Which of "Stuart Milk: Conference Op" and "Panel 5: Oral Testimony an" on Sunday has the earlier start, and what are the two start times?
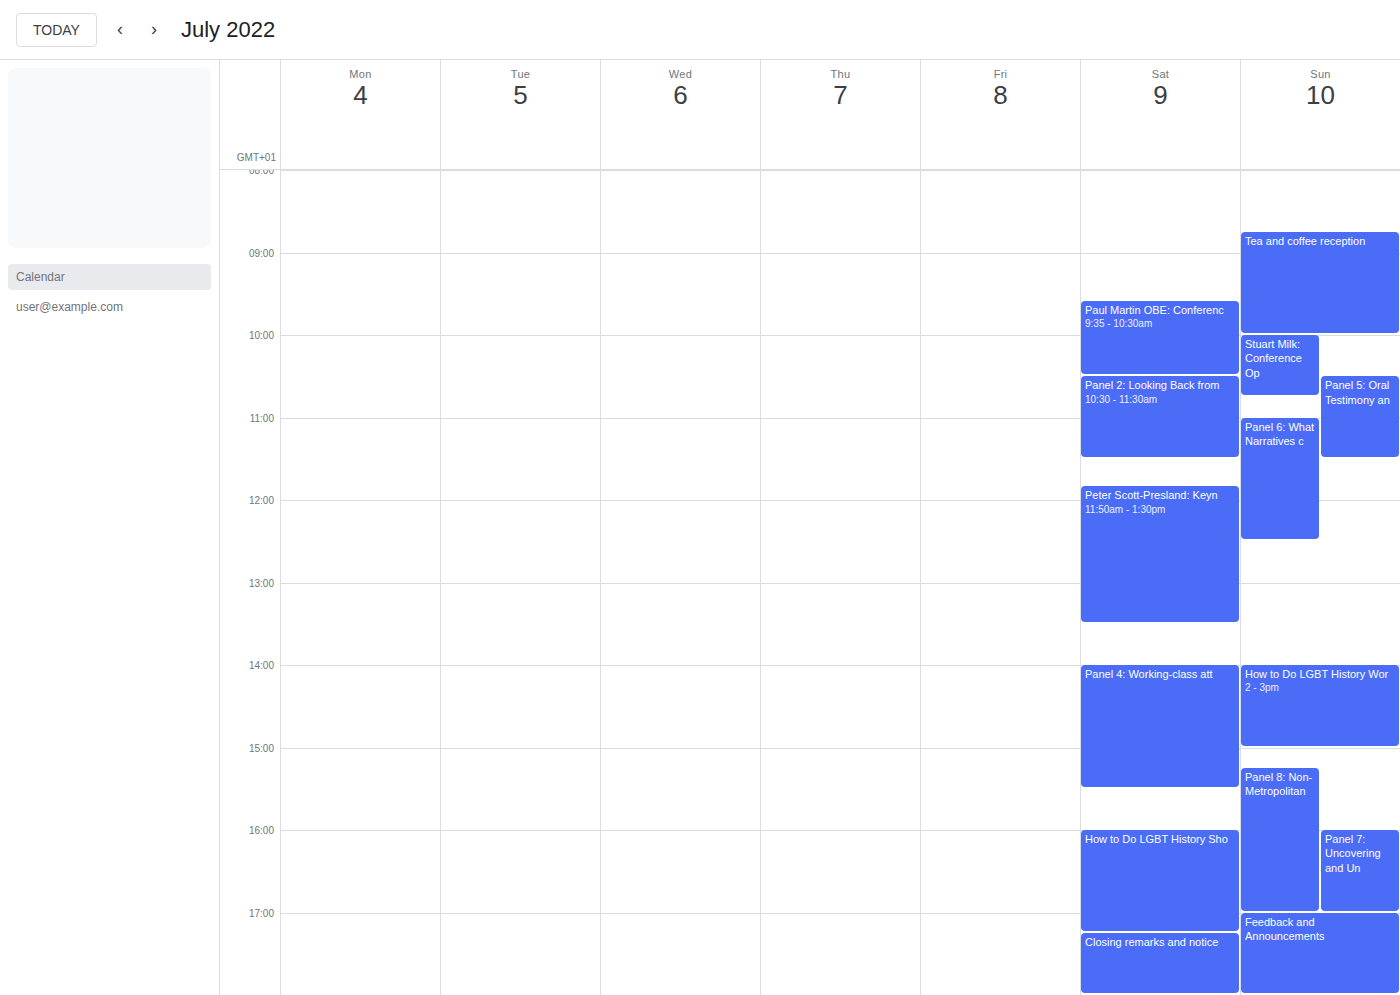
"Stuart Milk: Conference Op" 10:00 AM; "Panel 5: Oral Testimony an" 10:30 AM.